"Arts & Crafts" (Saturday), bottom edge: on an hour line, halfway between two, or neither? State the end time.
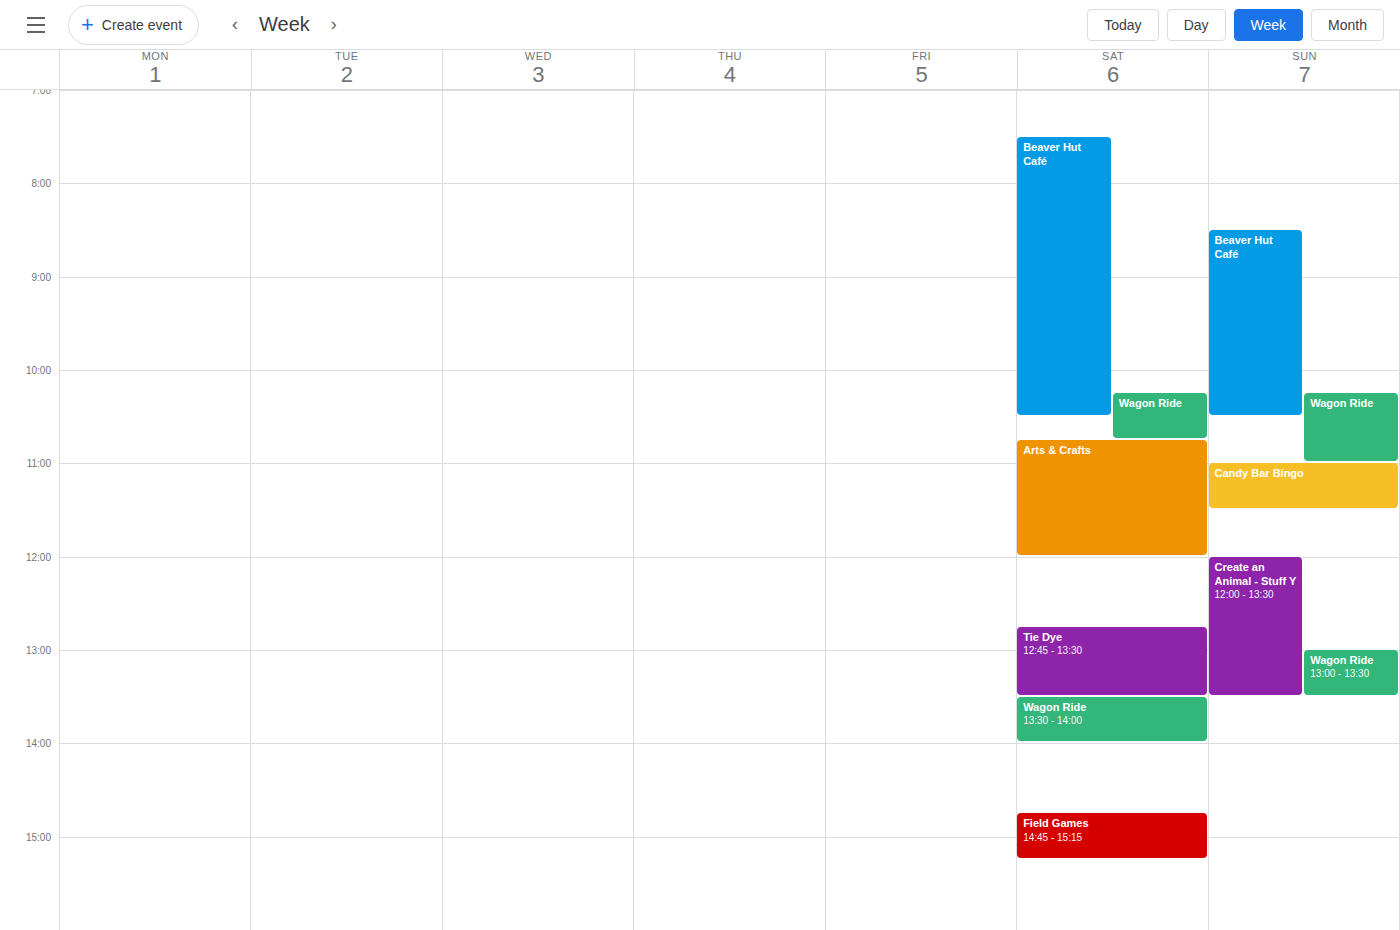
12:00 PM -- exactly on the 12 PM line.